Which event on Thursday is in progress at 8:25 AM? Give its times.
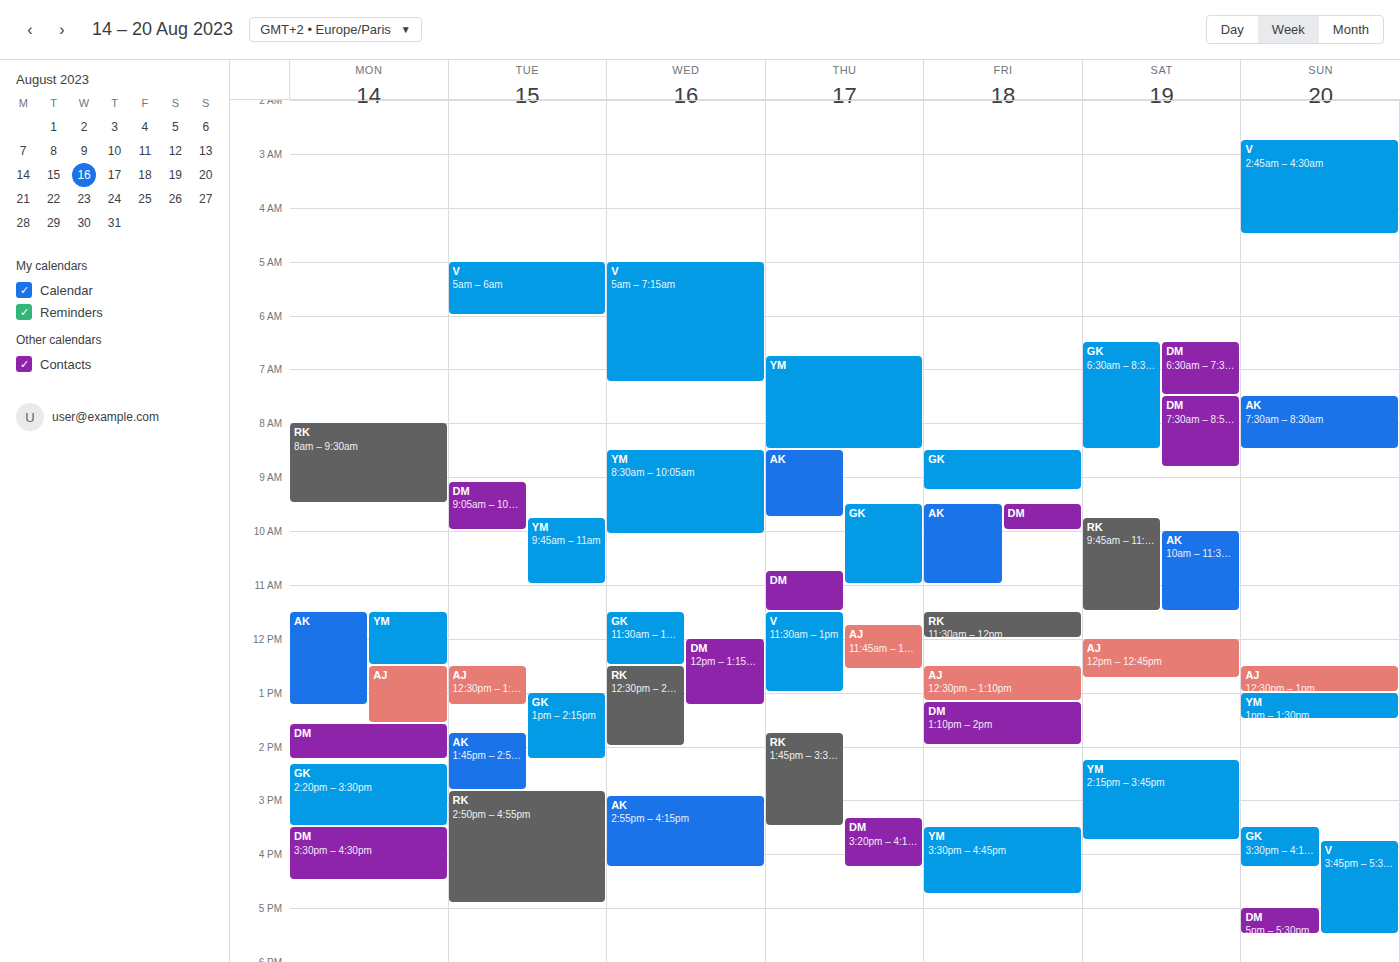
"YM", 6:45 AM to 8:30 AM